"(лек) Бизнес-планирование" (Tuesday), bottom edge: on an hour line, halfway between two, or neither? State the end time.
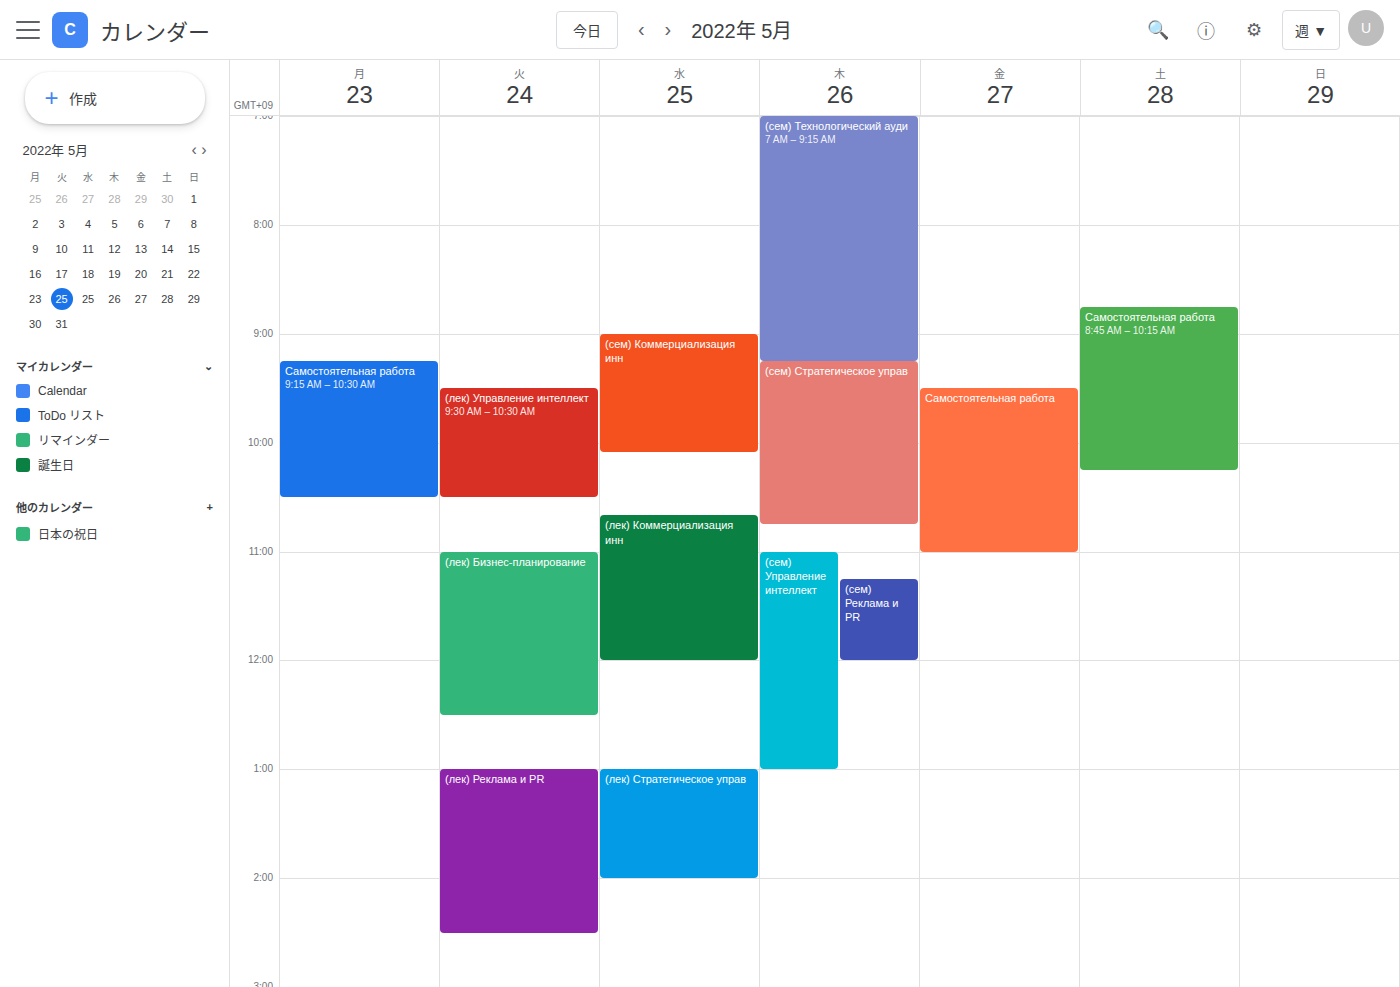
12:30 PM -- halfway between the 12 PM and 1 PM lines.